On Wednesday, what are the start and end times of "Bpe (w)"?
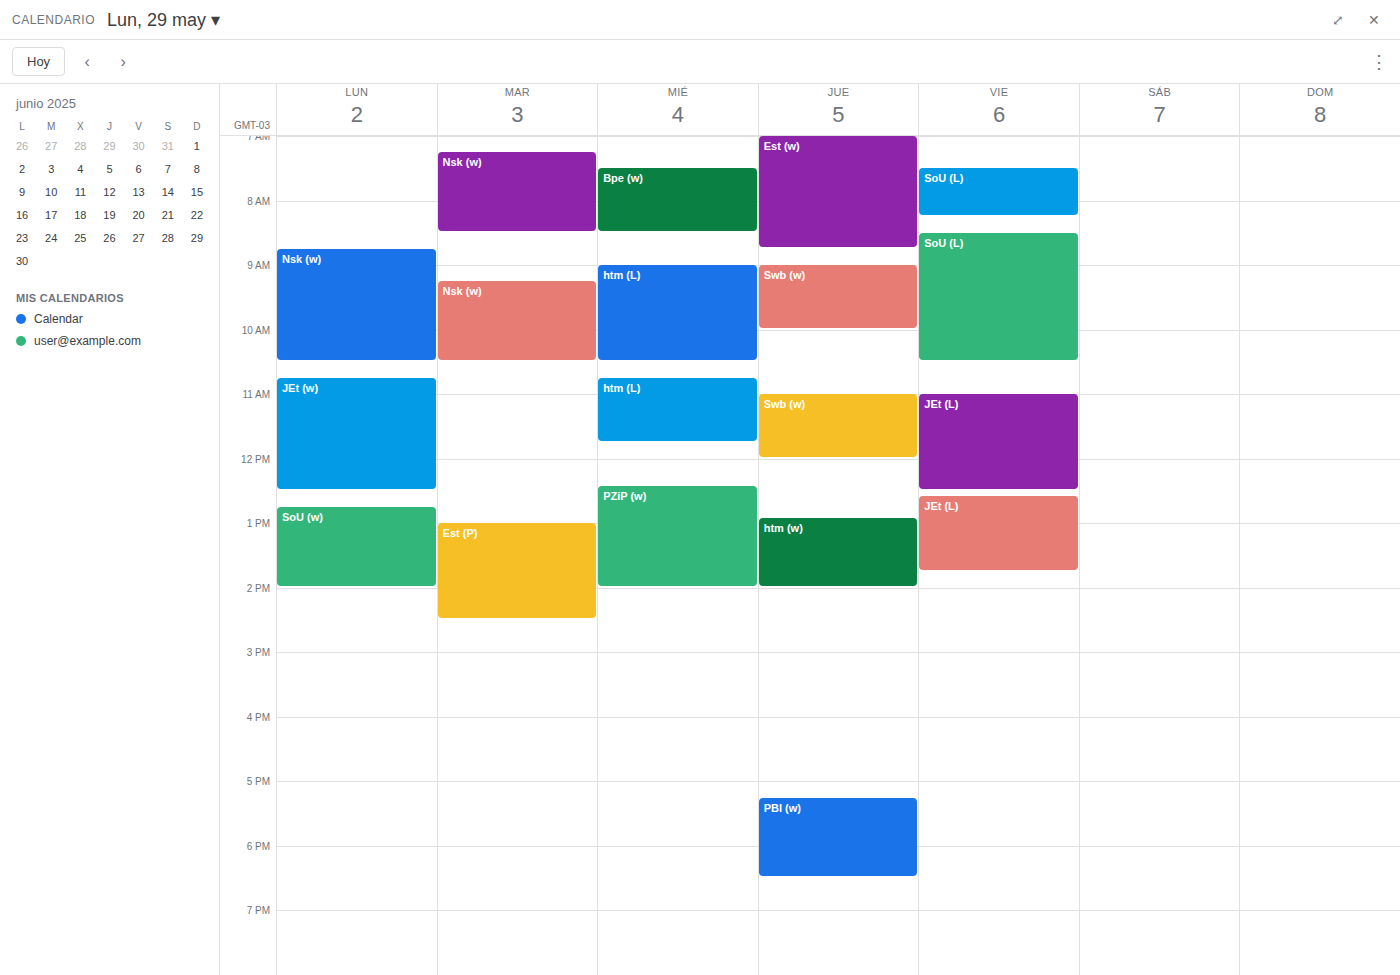
7:30 AM to 8:30 AM